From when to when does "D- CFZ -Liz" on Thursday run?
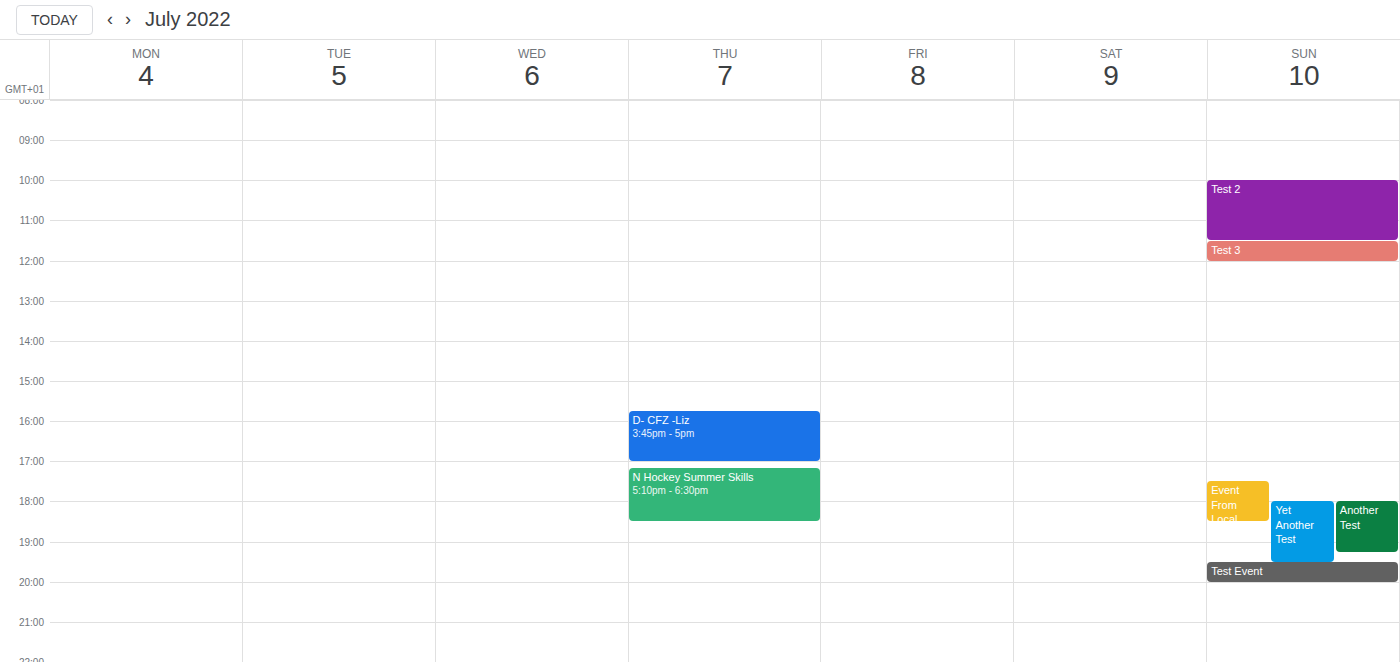
3:45 PM to 5:00 PM